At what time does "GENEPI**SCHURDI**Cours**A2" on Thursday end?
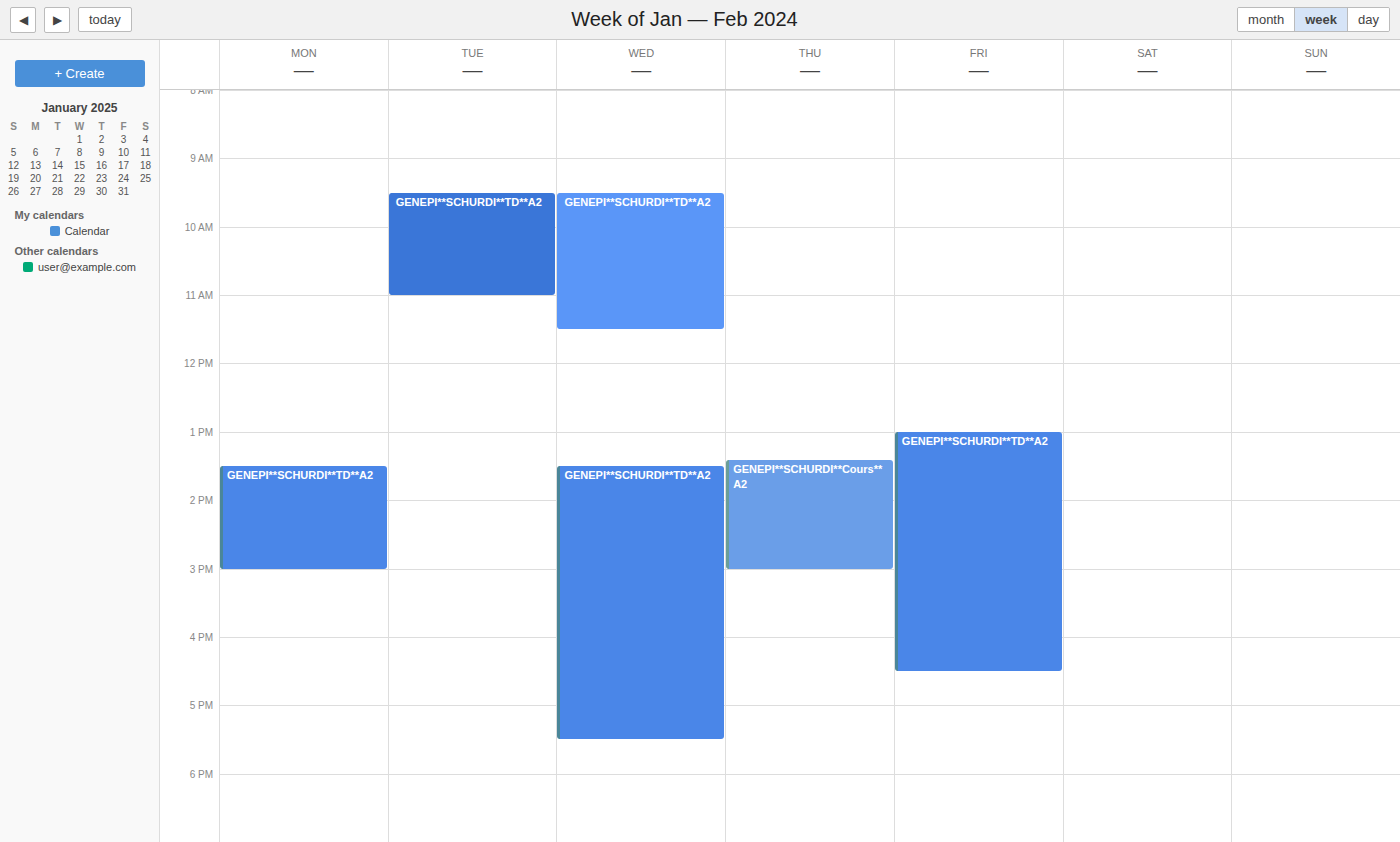
3:00 PM